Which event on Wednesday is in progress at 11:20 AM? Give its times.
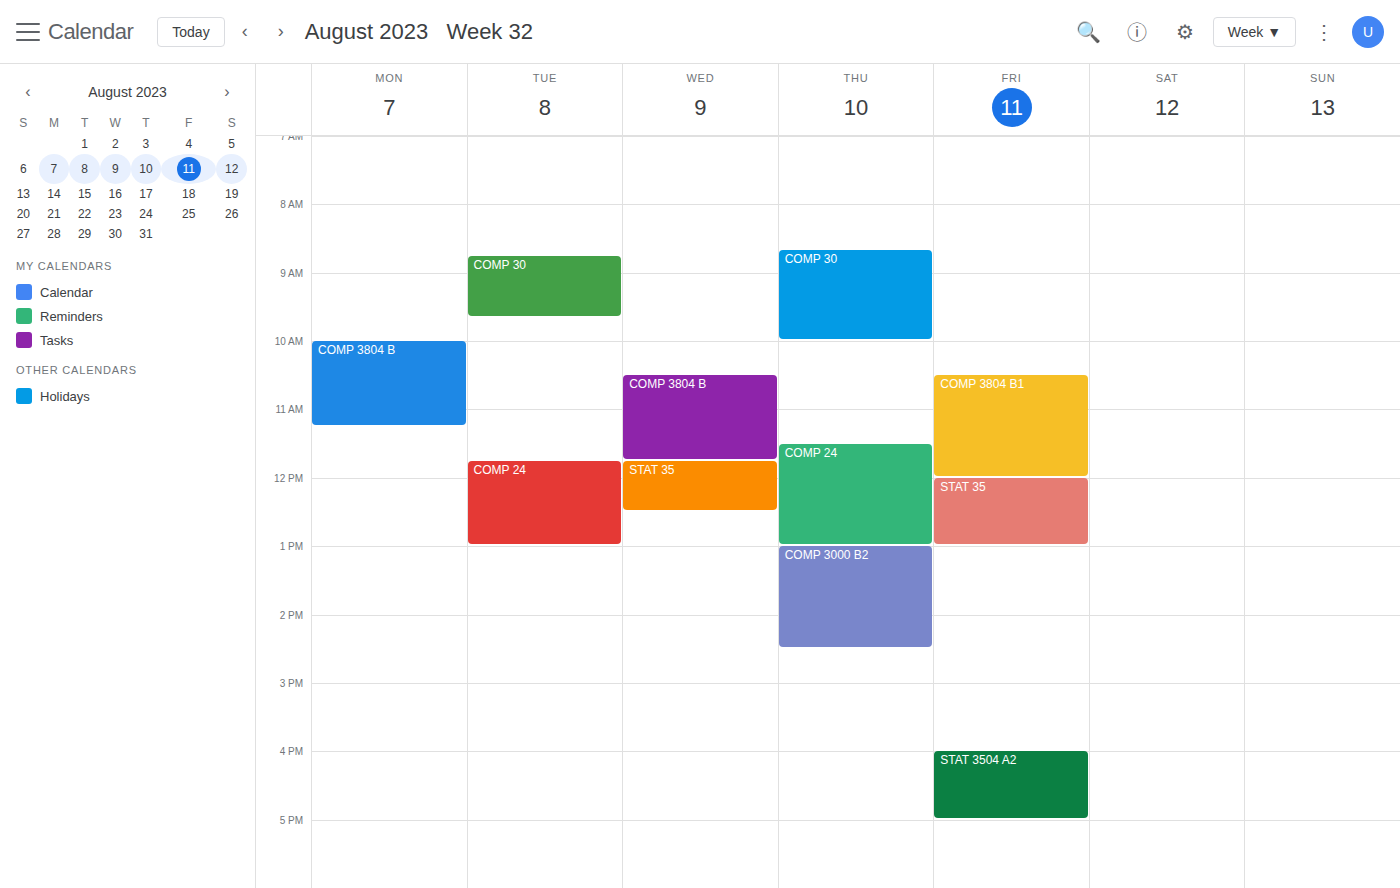
"COMP 3804 B", 10:30 AM to 11:45 AM